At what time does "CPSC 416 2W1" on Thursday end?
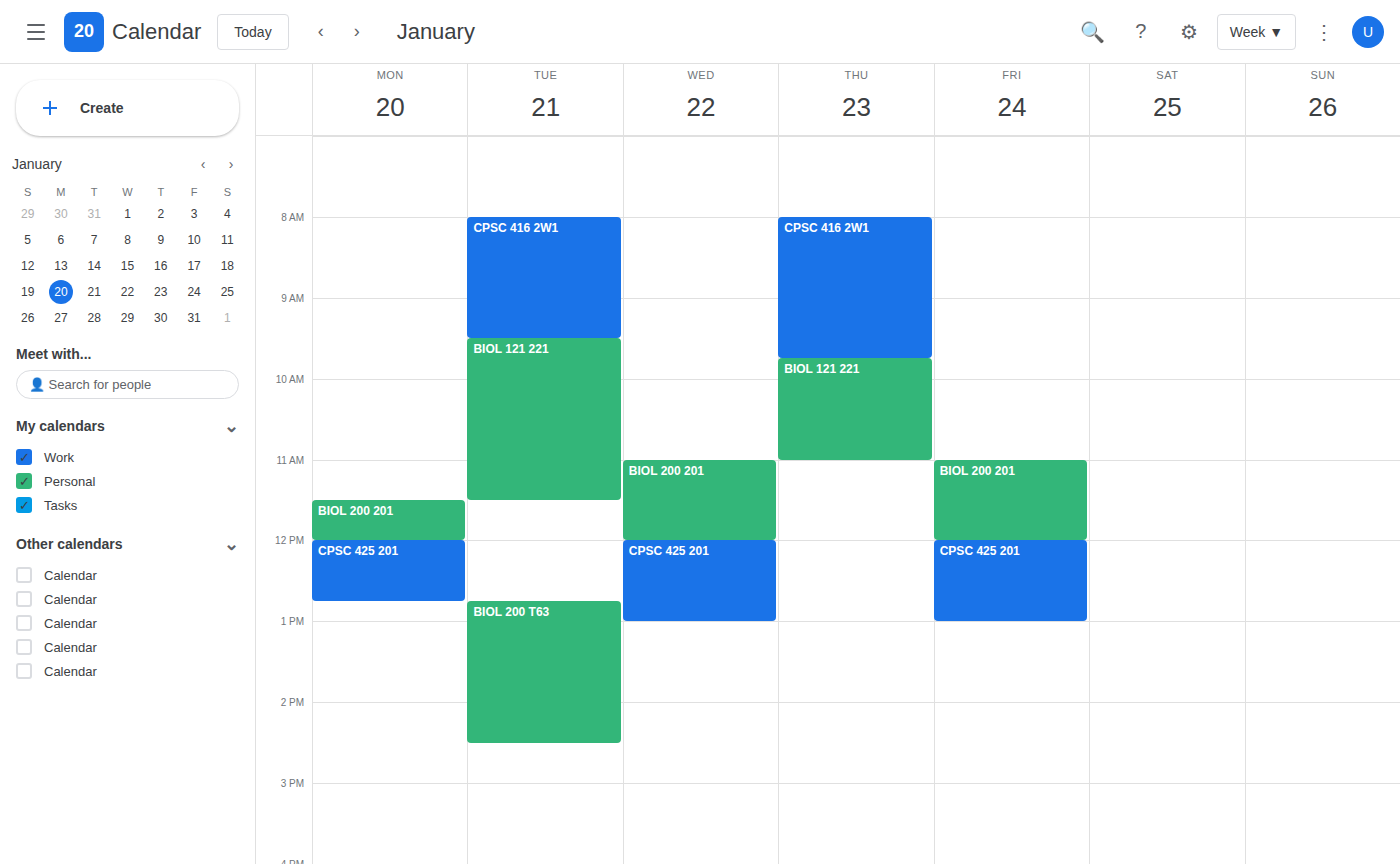
9:45 AM